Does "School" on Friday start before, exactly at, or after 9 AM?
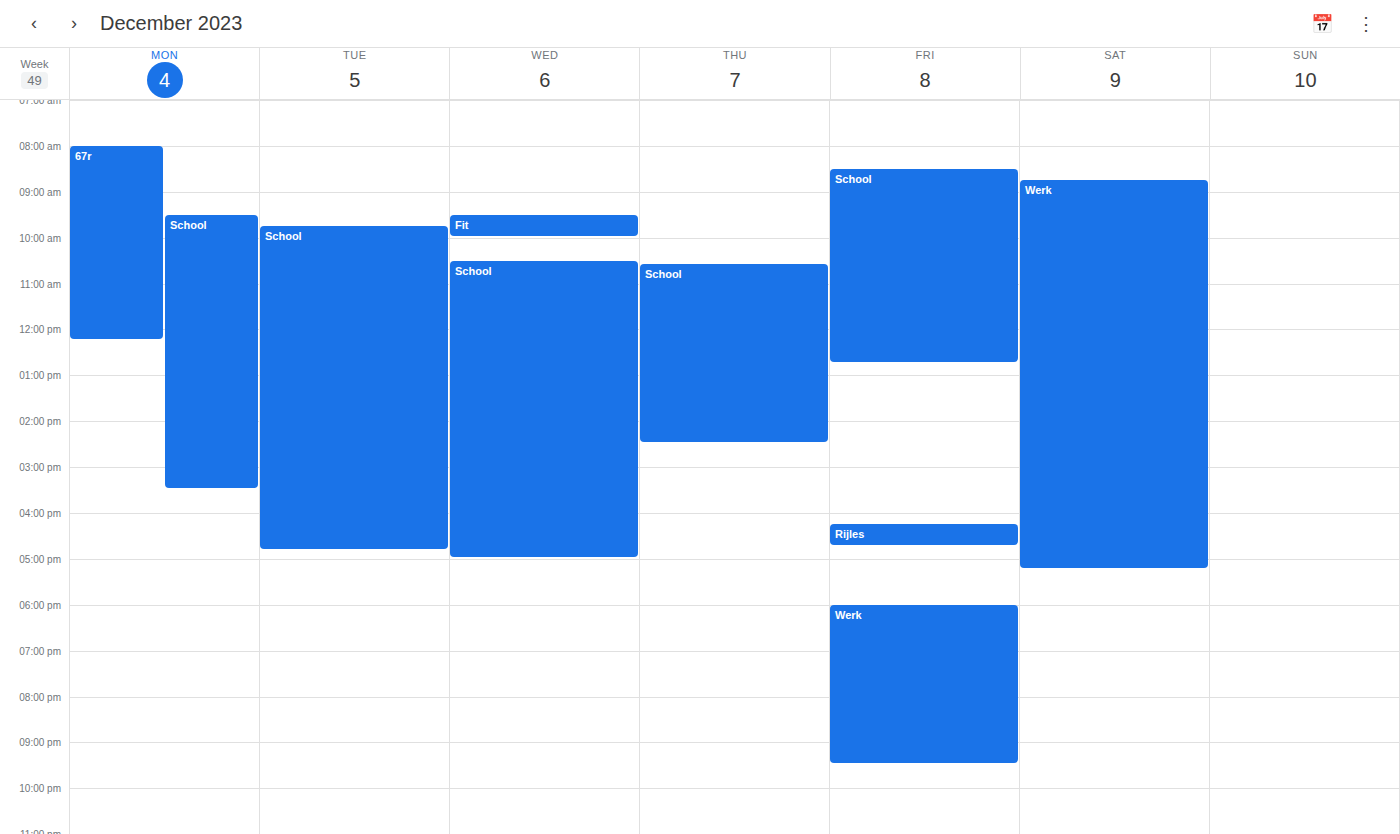
8:30 AM -- before 9 AM, 30 minutes above the 9 AM line.